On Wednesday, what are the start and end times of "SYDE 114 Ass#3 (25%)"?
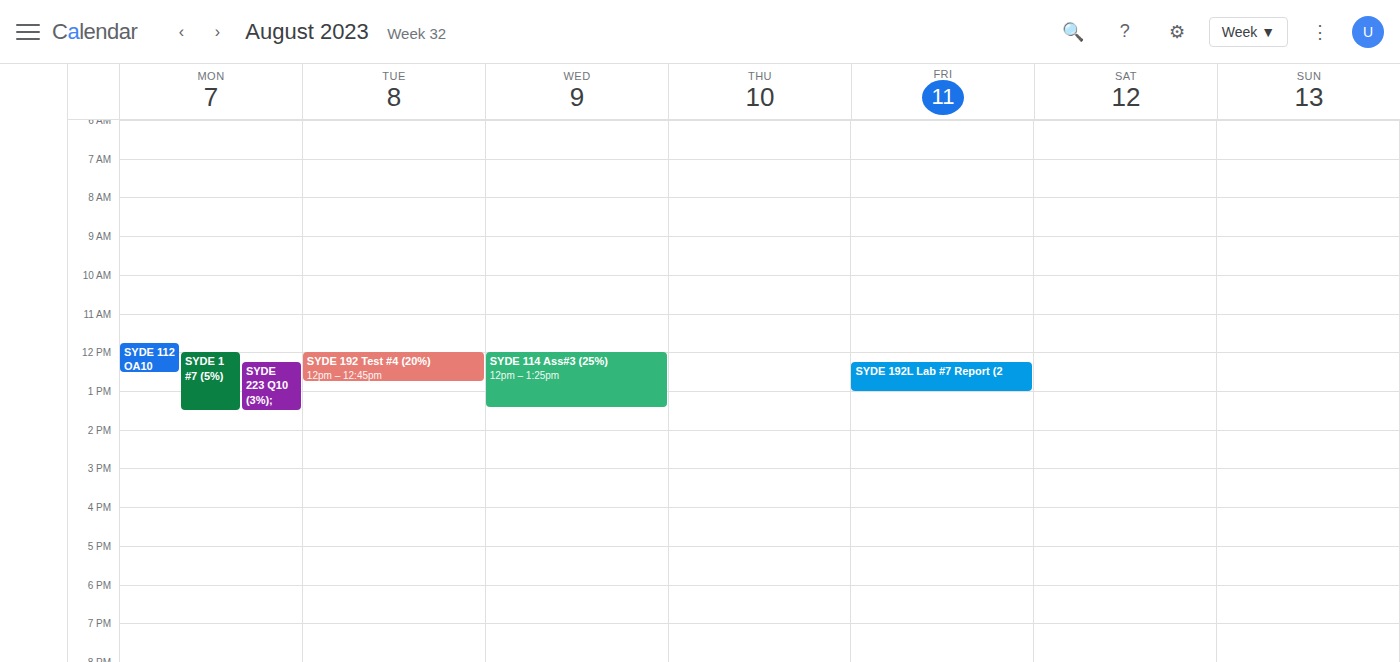
12:00 PM to 1:25 PM